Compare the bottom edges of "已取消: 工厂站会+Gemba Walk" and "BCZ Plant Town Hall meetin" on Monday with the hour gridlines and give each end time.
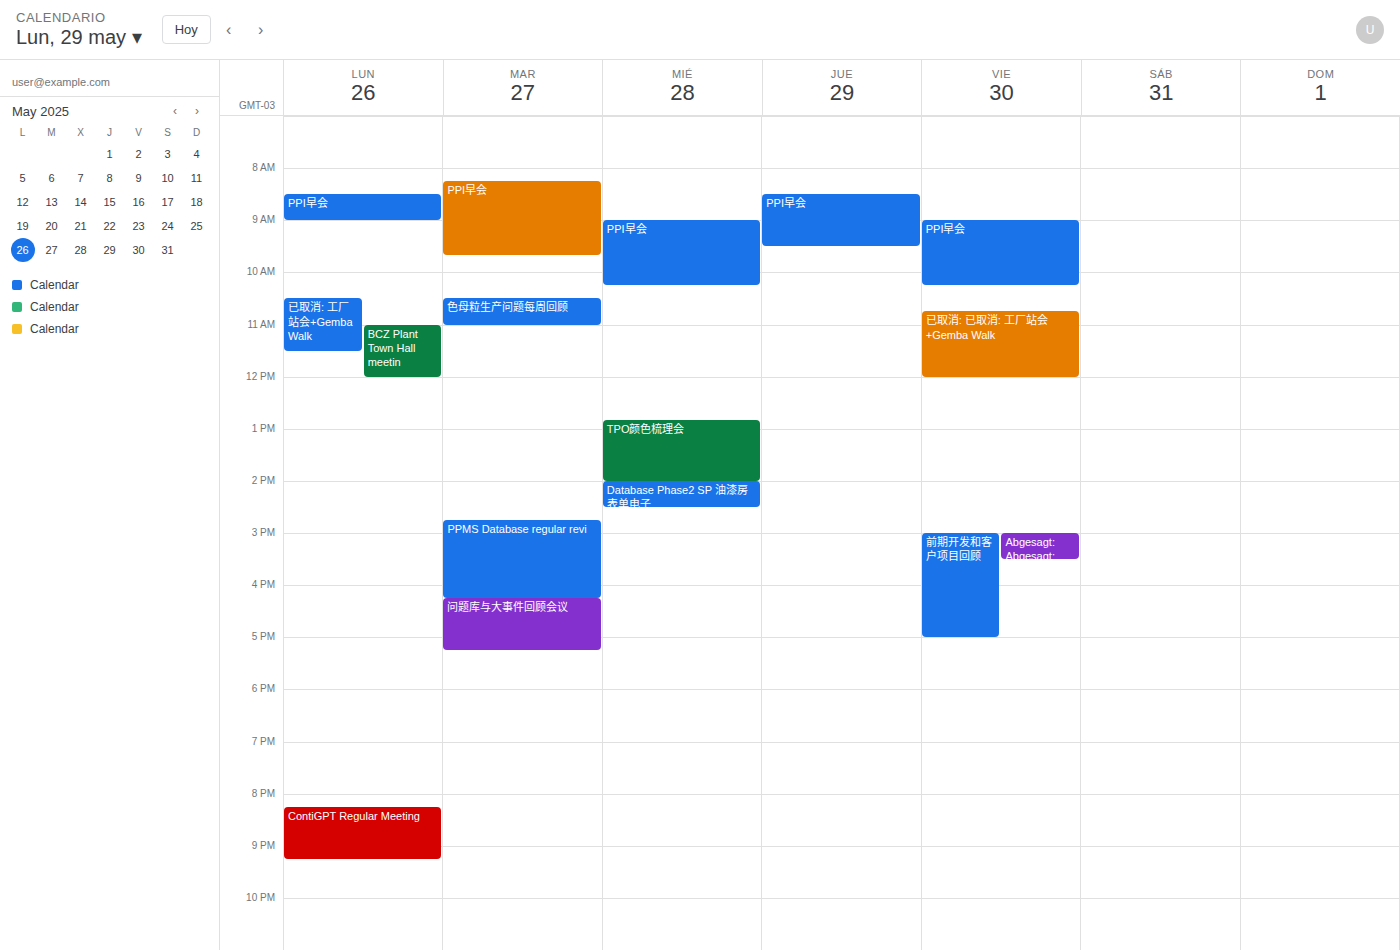
"已取消: 工厂站会+Gemba Walk": 11:30 AM, halfway between the 11 AM and 12 PM lines. "BCZ Plant Town Hall meetin": 12:00 PM, exactly on the 12 PM line.